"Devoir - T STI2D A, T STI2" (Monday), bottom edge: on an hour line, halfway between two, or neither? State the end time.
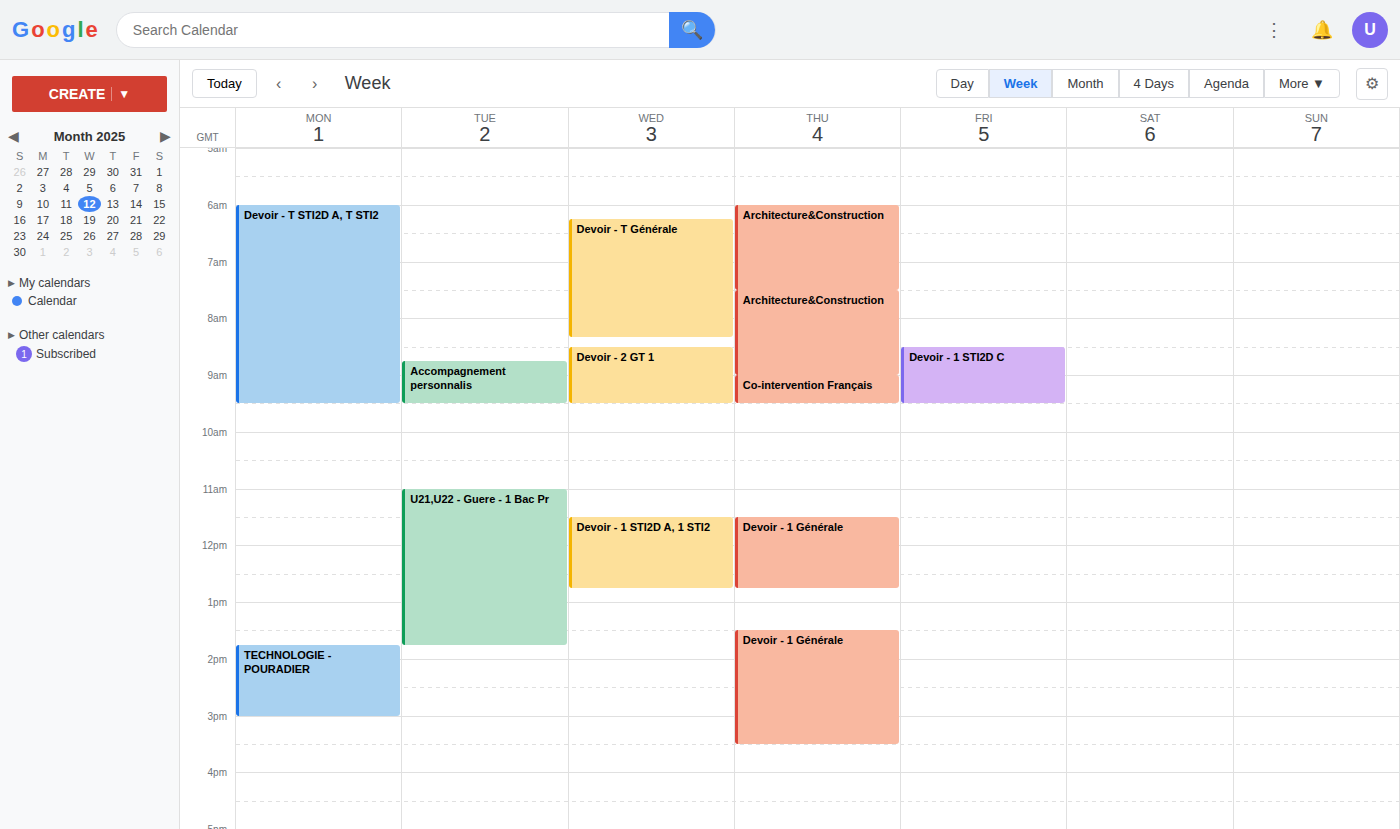
9:30 AM -- halfway between the 9 AM and 10 AM lines.